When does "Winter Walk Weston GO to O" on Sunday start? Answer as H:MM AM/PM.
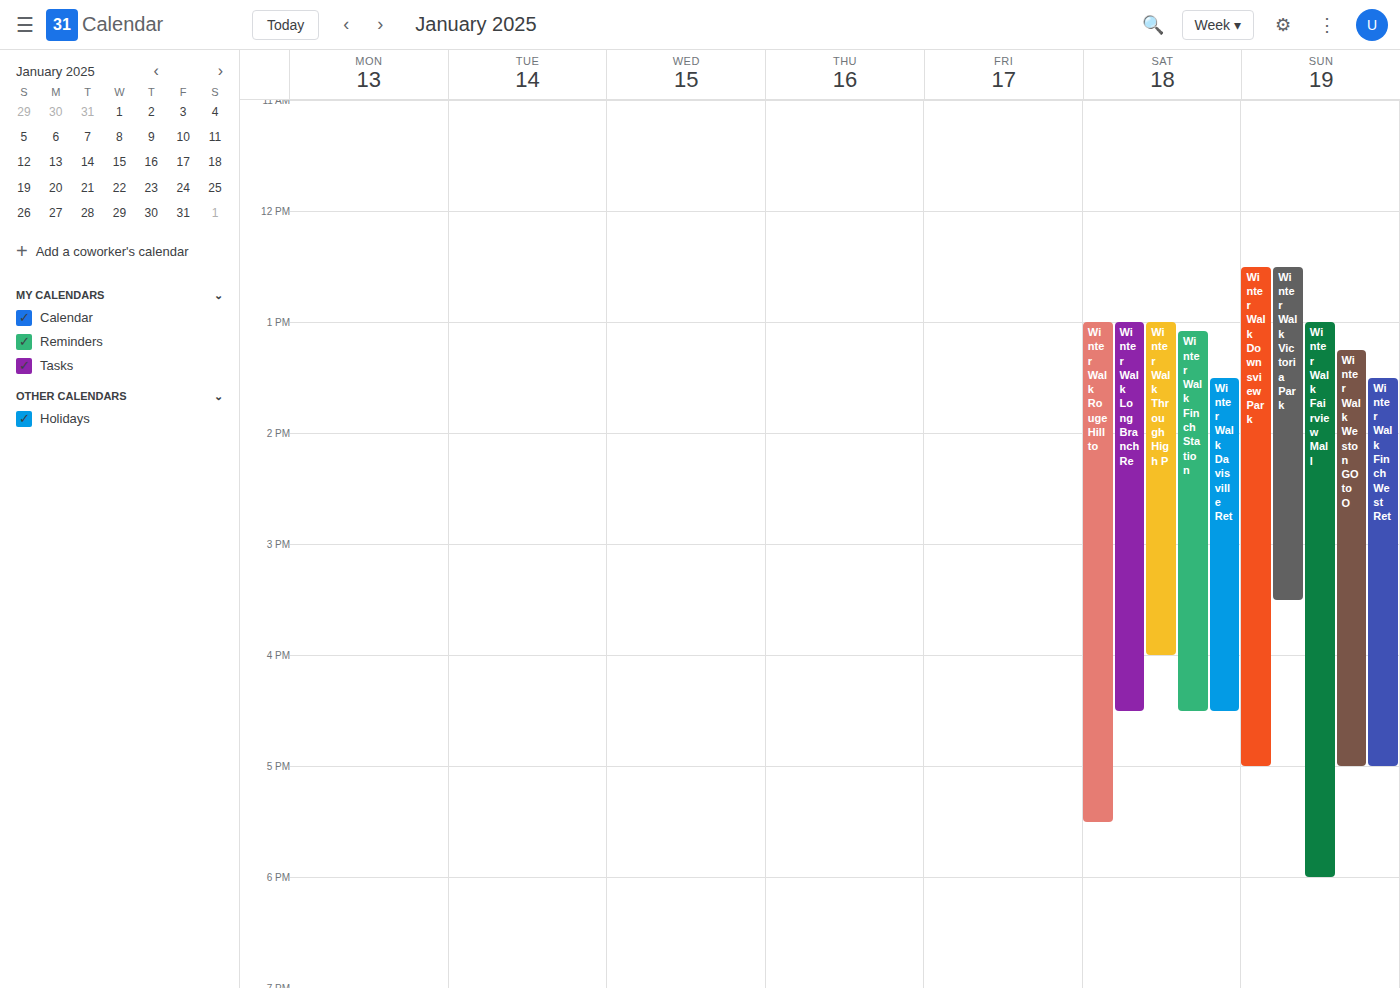
1:15 PM